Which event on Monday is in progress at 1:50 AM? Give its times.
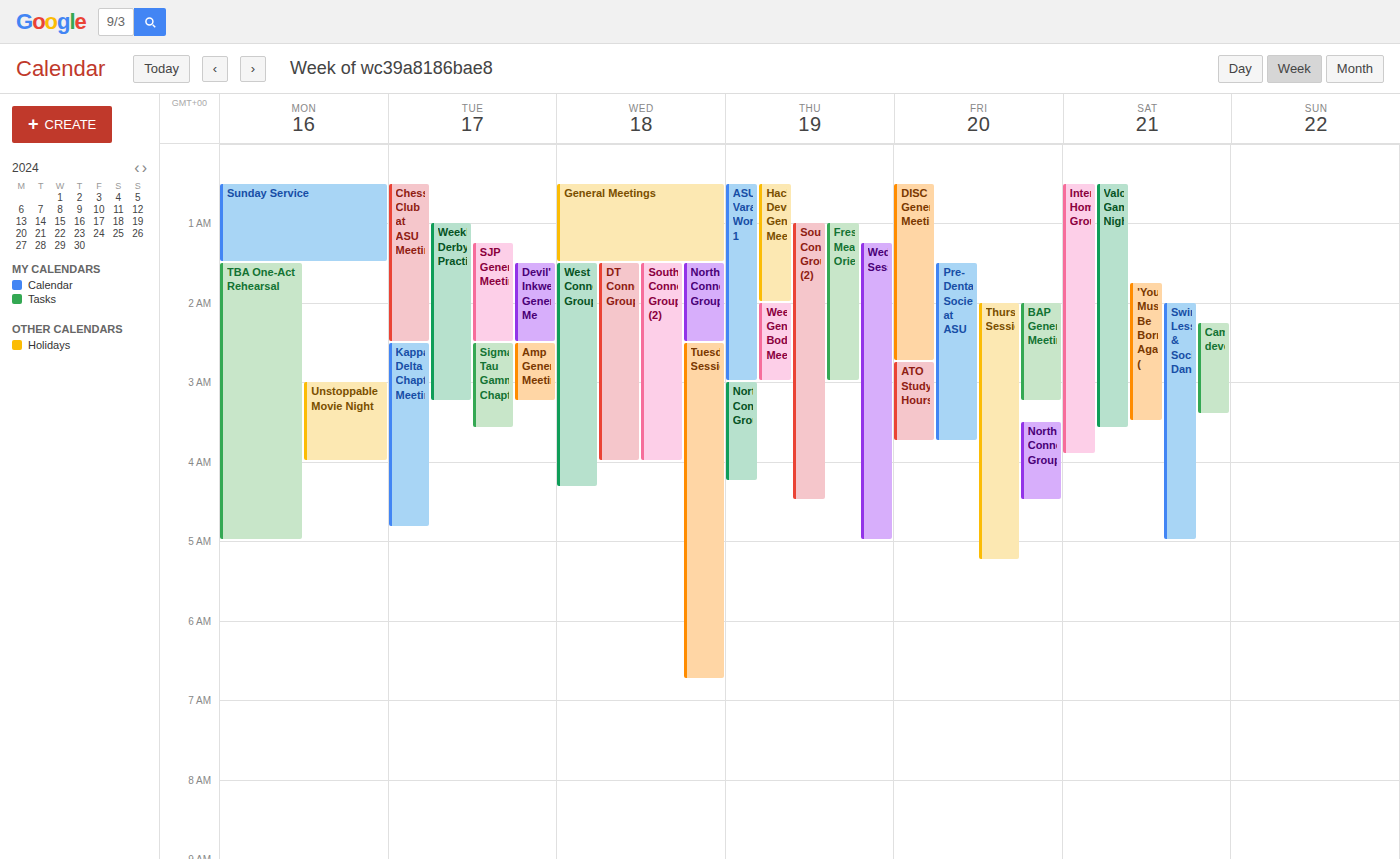
"TBA One-Act Rehearsal", 1:30 AM to 5:00 AM